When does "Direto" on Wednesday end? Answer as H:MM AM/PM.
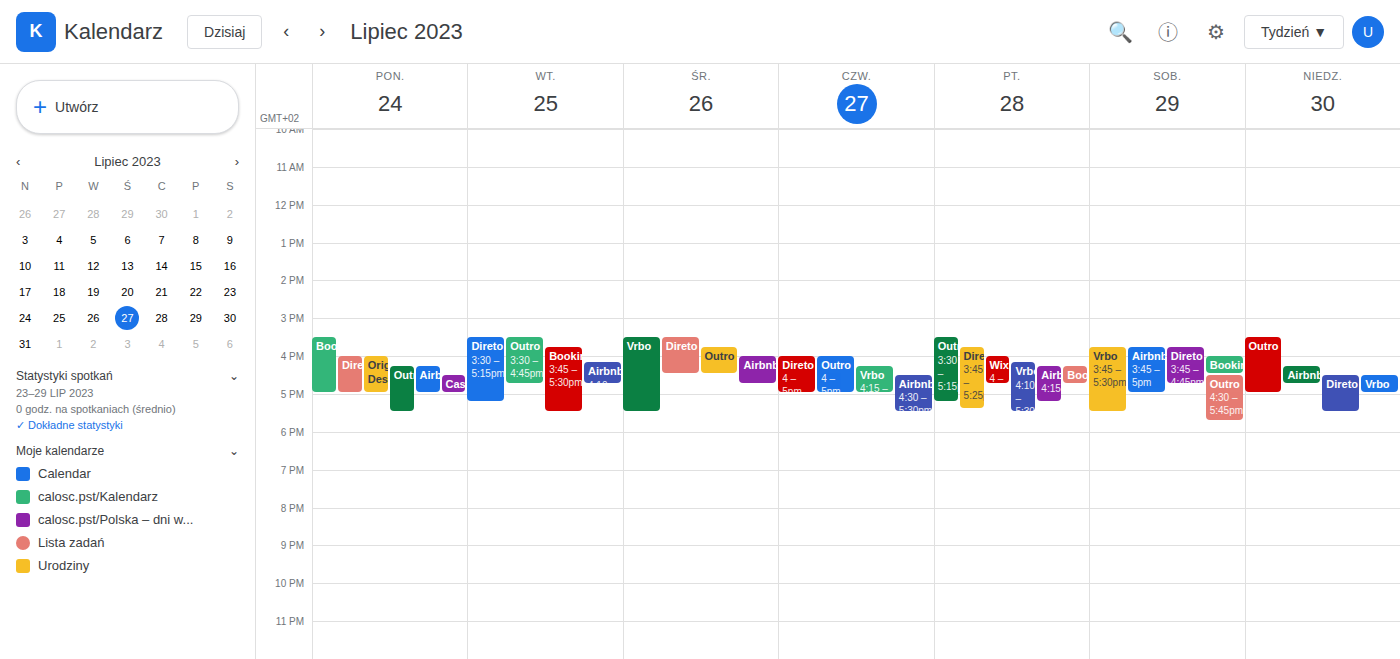
4:30 PM